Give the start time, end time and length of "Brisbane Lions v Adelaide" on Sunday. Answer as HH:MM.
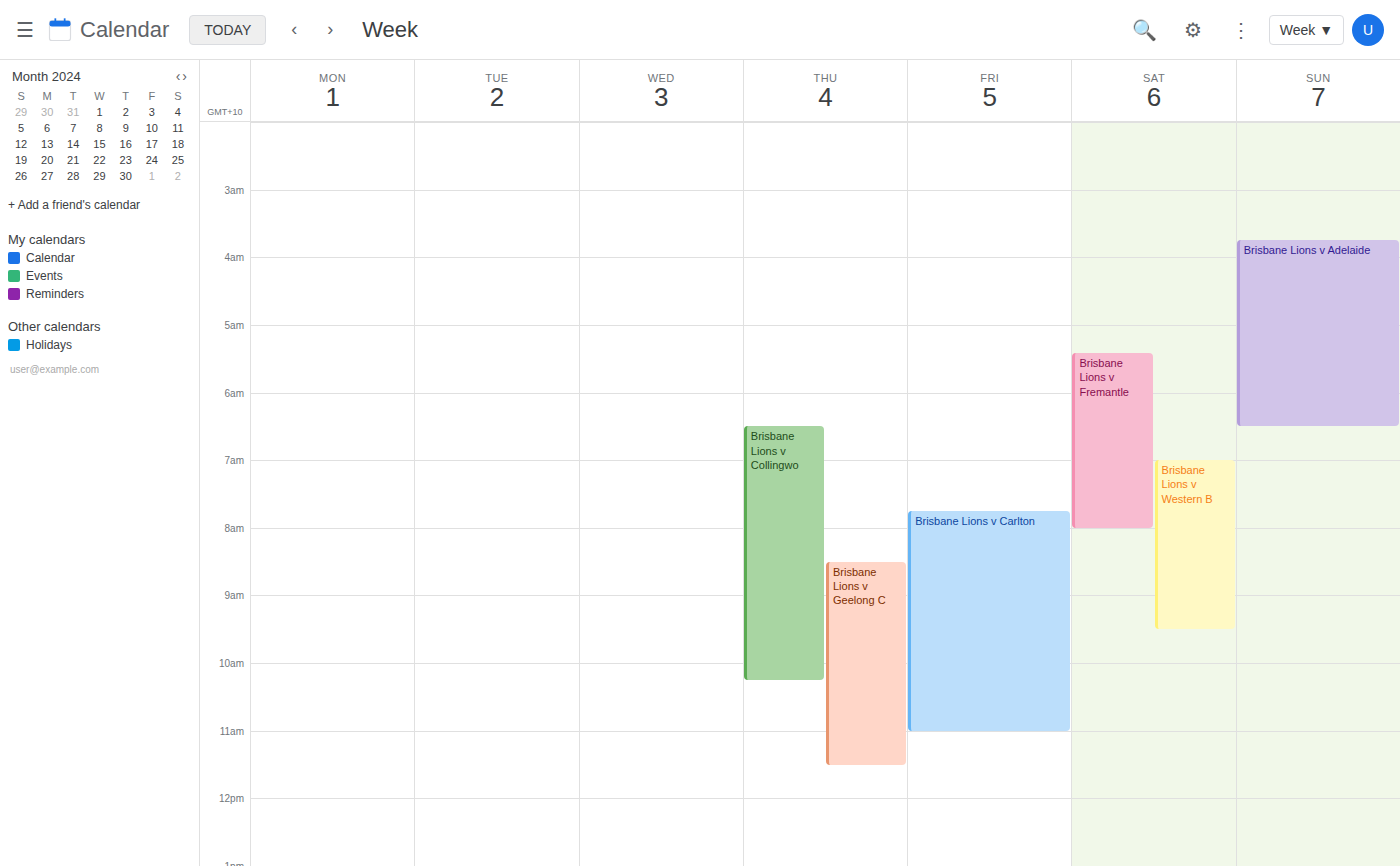
03:45 to 06:30, 2 hours 45 minutes